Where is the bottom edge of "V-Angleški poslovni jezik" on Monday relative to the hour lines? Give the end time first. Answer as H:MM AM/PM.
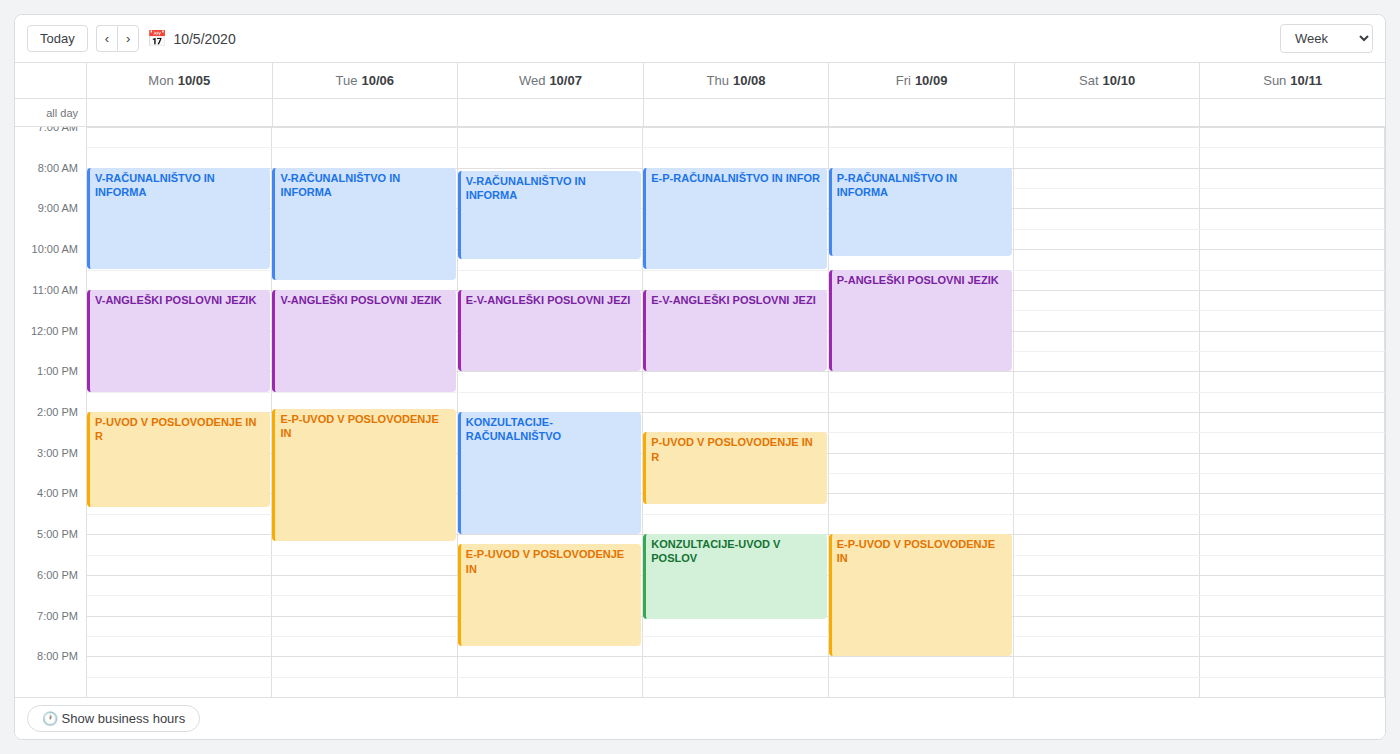
1:30 PM -- halfway between the 1 PM and 2 PM lines.